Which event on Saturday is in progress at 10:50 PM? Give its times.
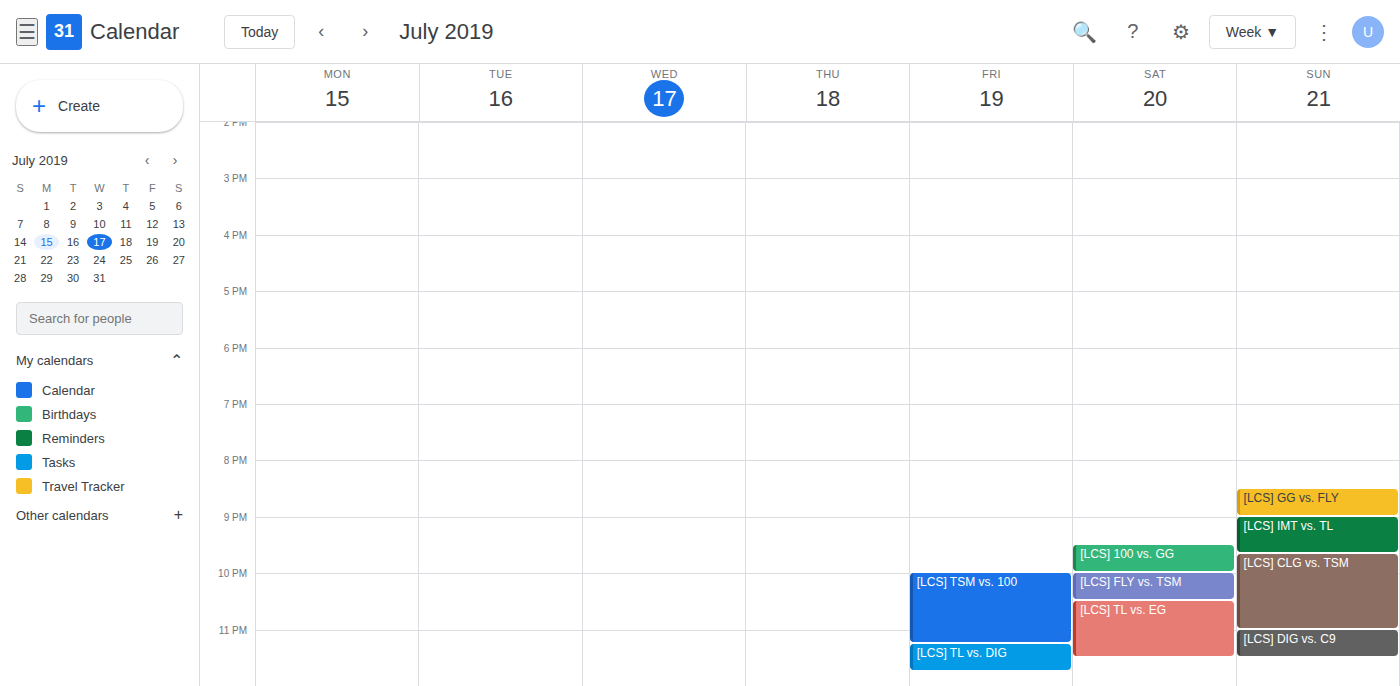
"[LCS] TL vs. EG", 10:30 PM to 11:30 PM